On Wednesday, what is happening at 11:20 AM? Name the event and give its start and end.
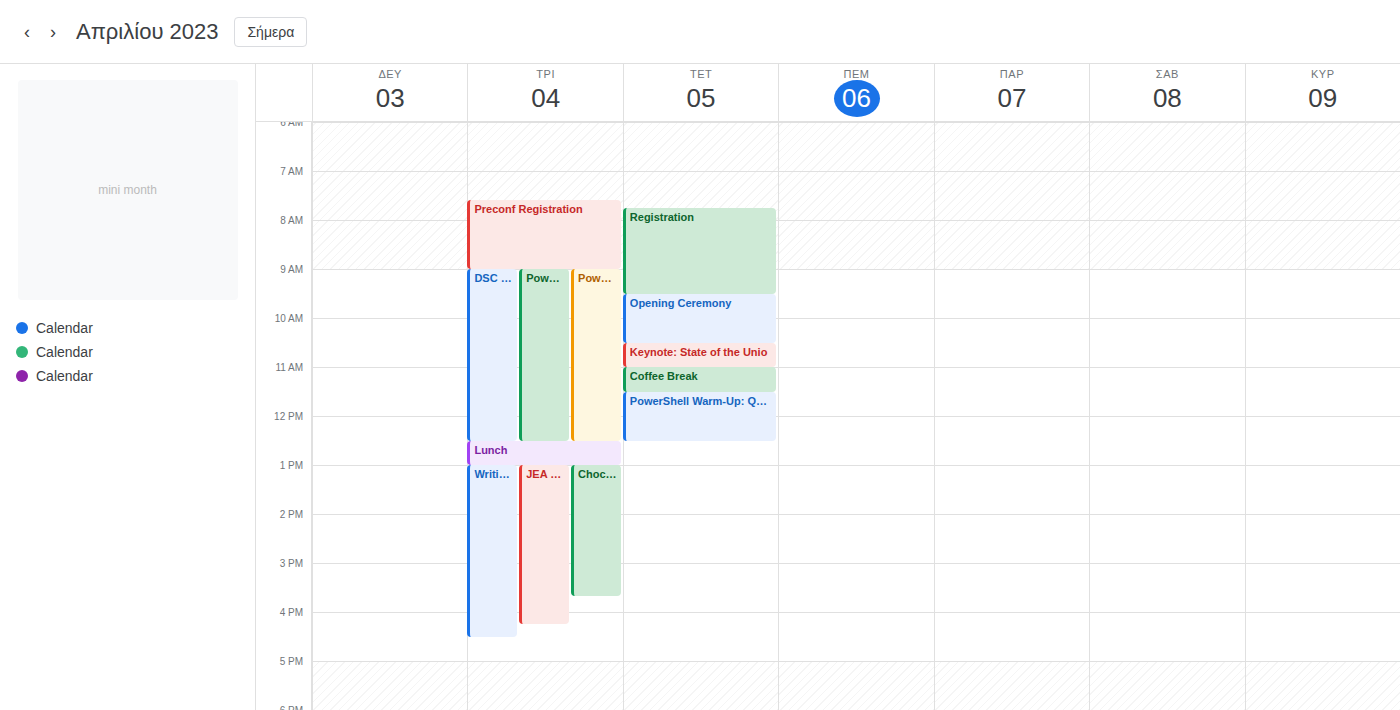
"Coffee Break", 11:00 AM to 11:30 AM